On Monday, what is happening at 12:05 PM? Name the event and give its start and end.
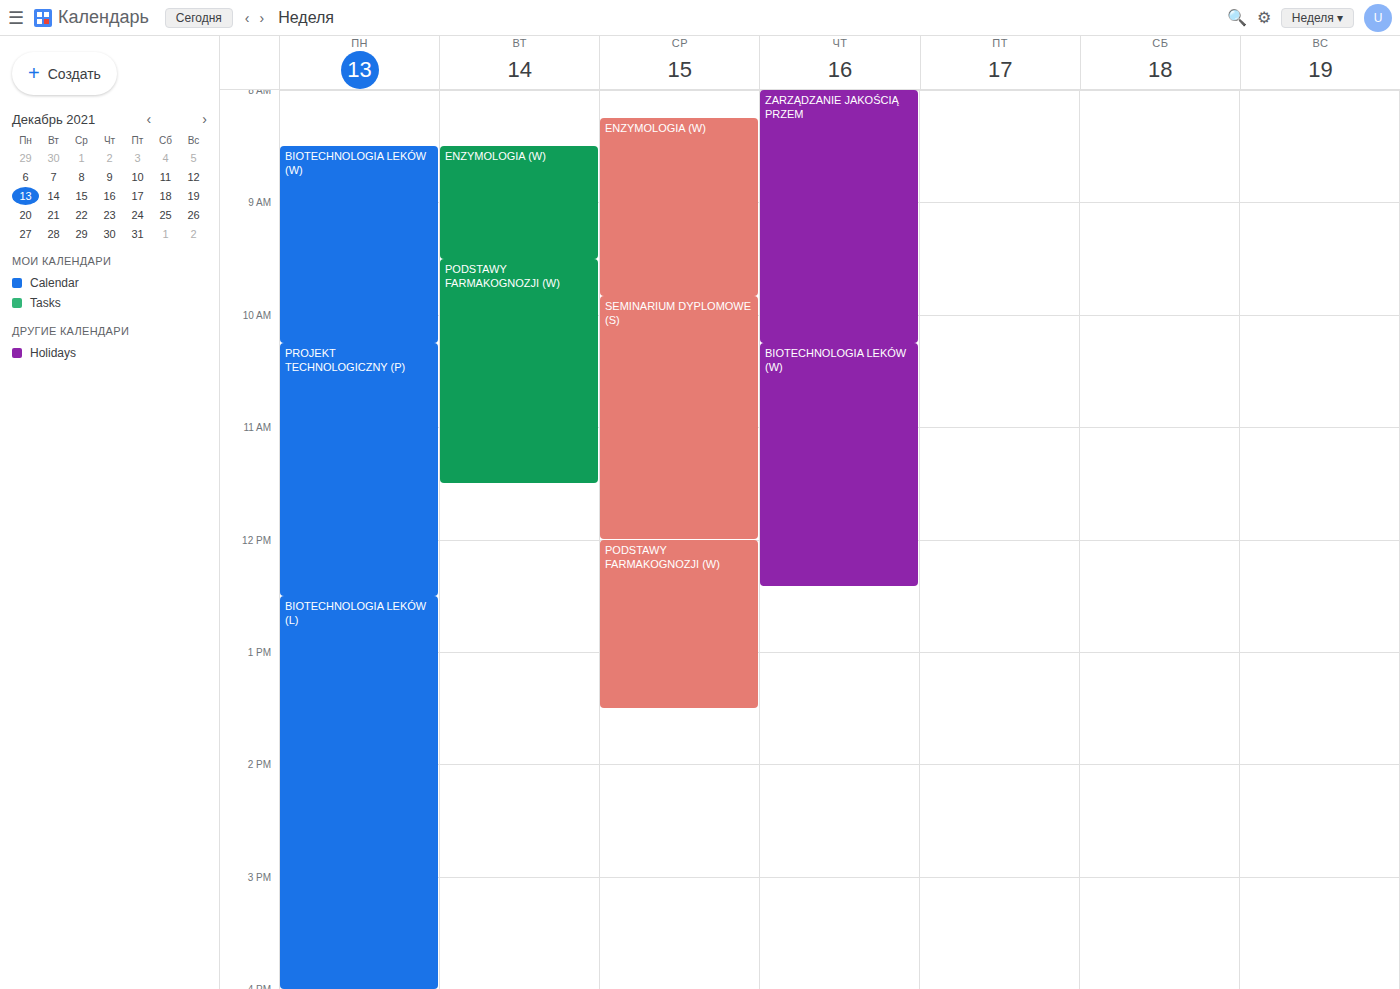
"PROJEKT TECHNOLOGICZNY (P)", 10:15 AM to 12:30 PM